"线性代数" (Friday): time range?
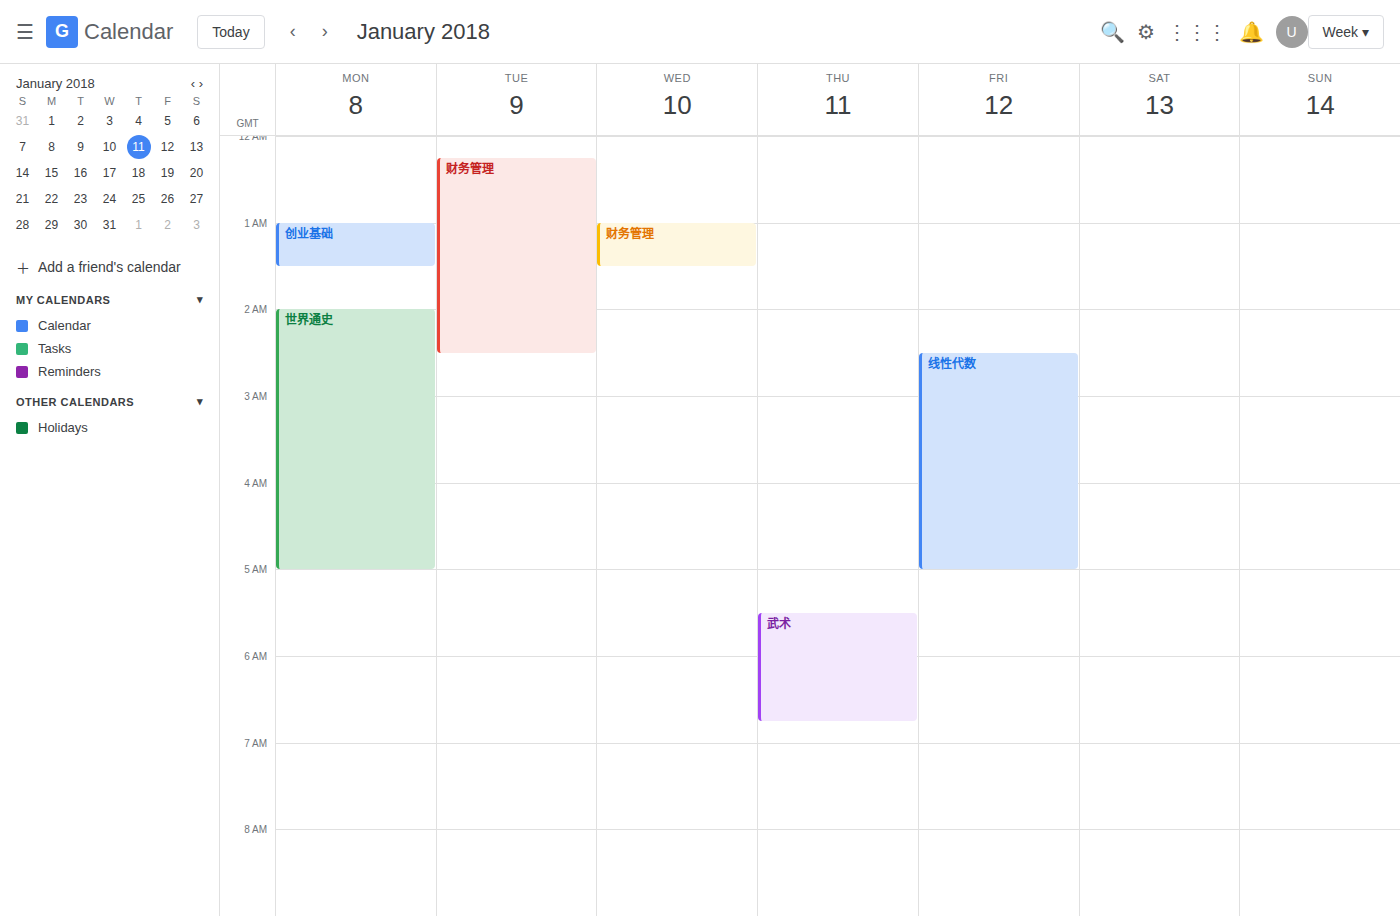
2:30 AM to 5:00 AM